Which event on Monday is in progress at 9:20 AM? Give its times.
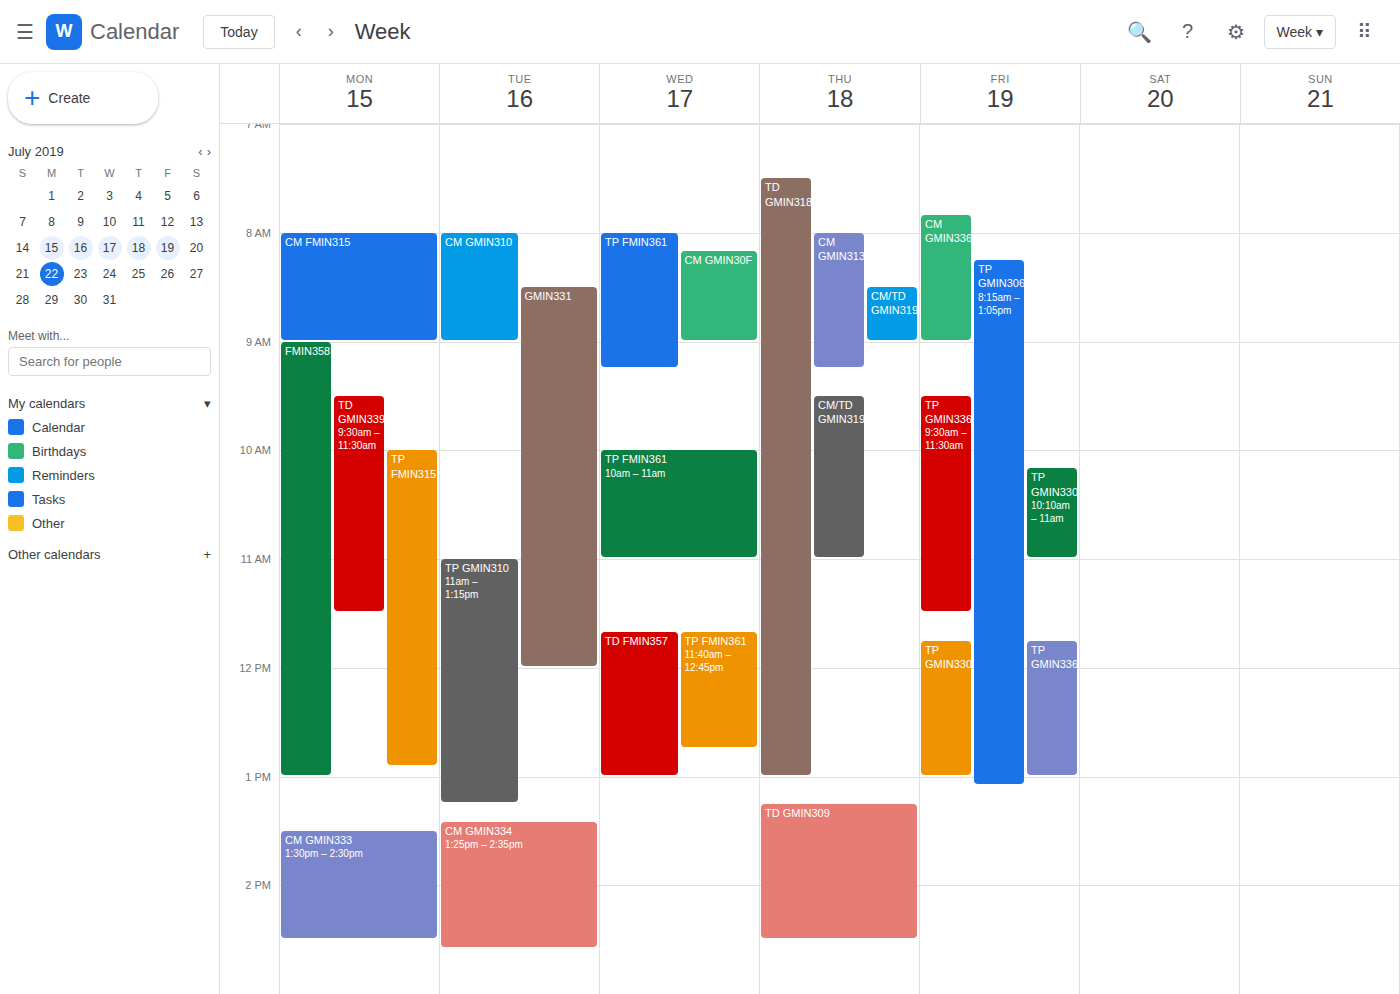
"FMIN358", 9:00 AM to 1:00 PM